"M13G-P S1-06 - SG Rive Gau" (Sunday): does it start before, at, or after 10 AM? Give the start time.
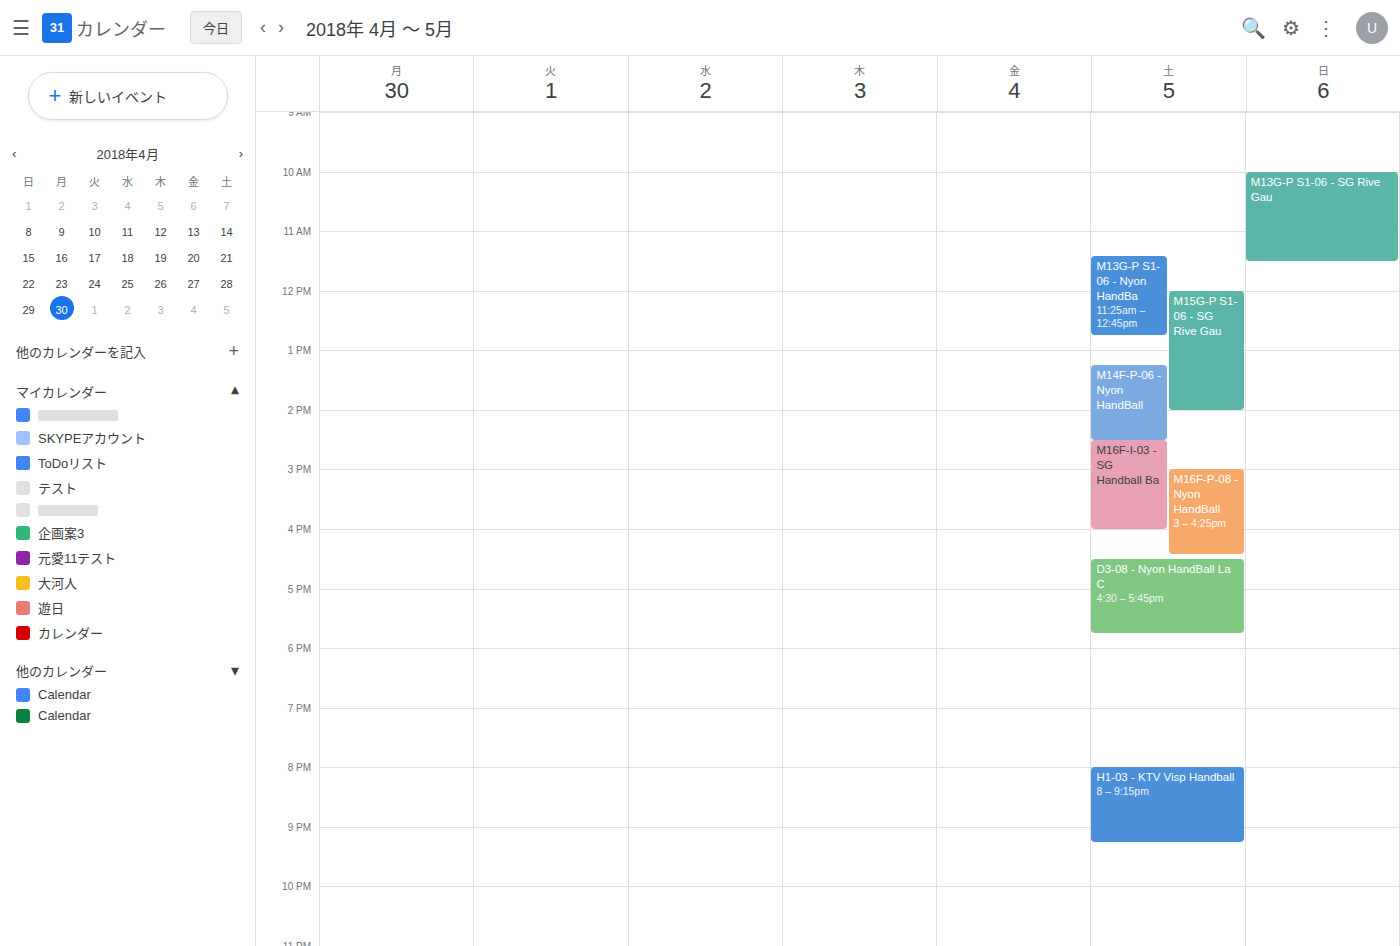
10:00 AM -- exactly at 10 AM, on the 10 AM line.